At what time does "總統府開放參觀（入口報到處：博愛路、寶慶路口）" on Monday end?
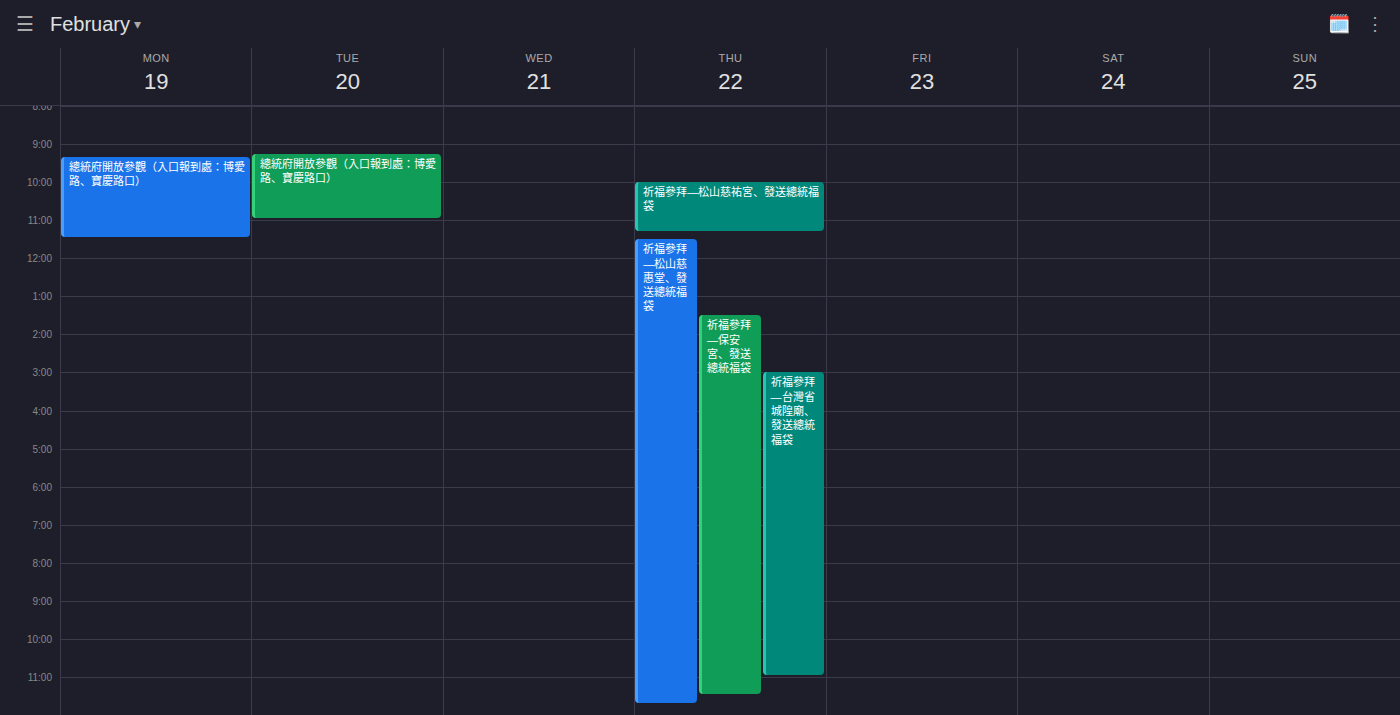
11:30 AM